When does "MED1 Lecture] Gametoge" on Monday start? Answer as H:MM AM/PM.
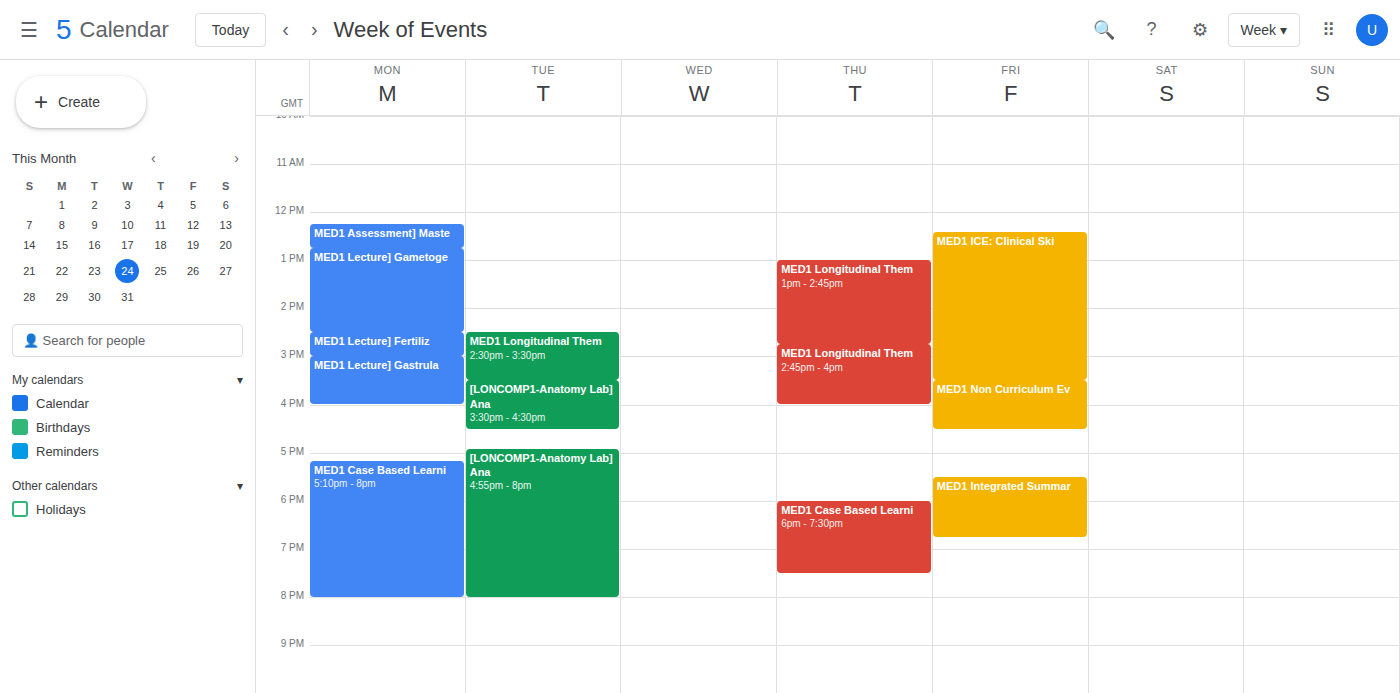
12:45 PM